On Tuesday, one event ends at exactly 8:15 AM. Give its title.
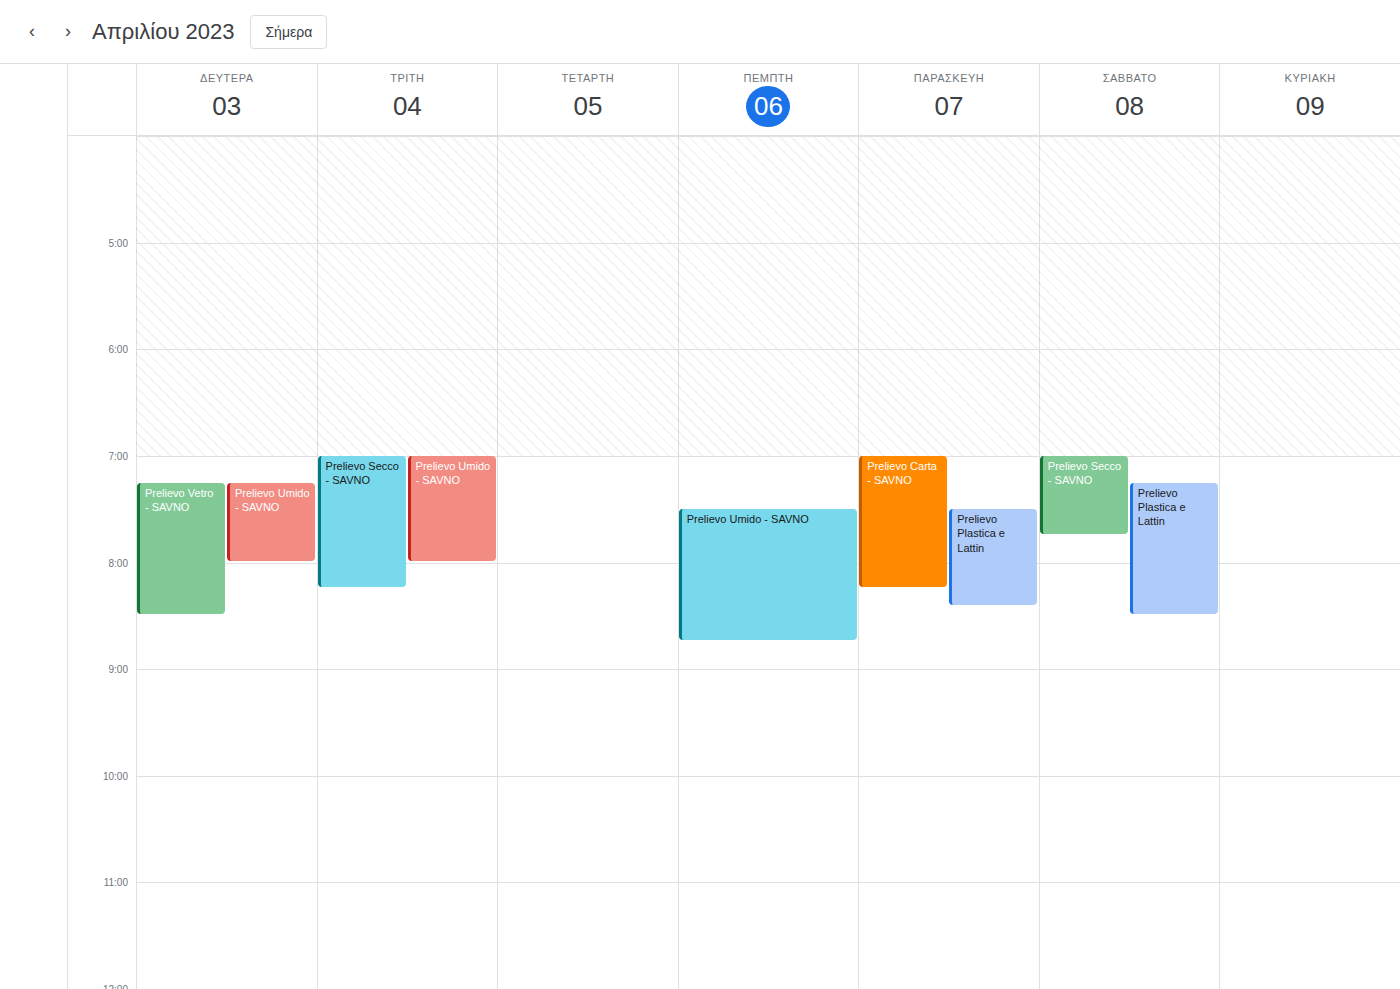
"Prelievo Secco - SAVNO"